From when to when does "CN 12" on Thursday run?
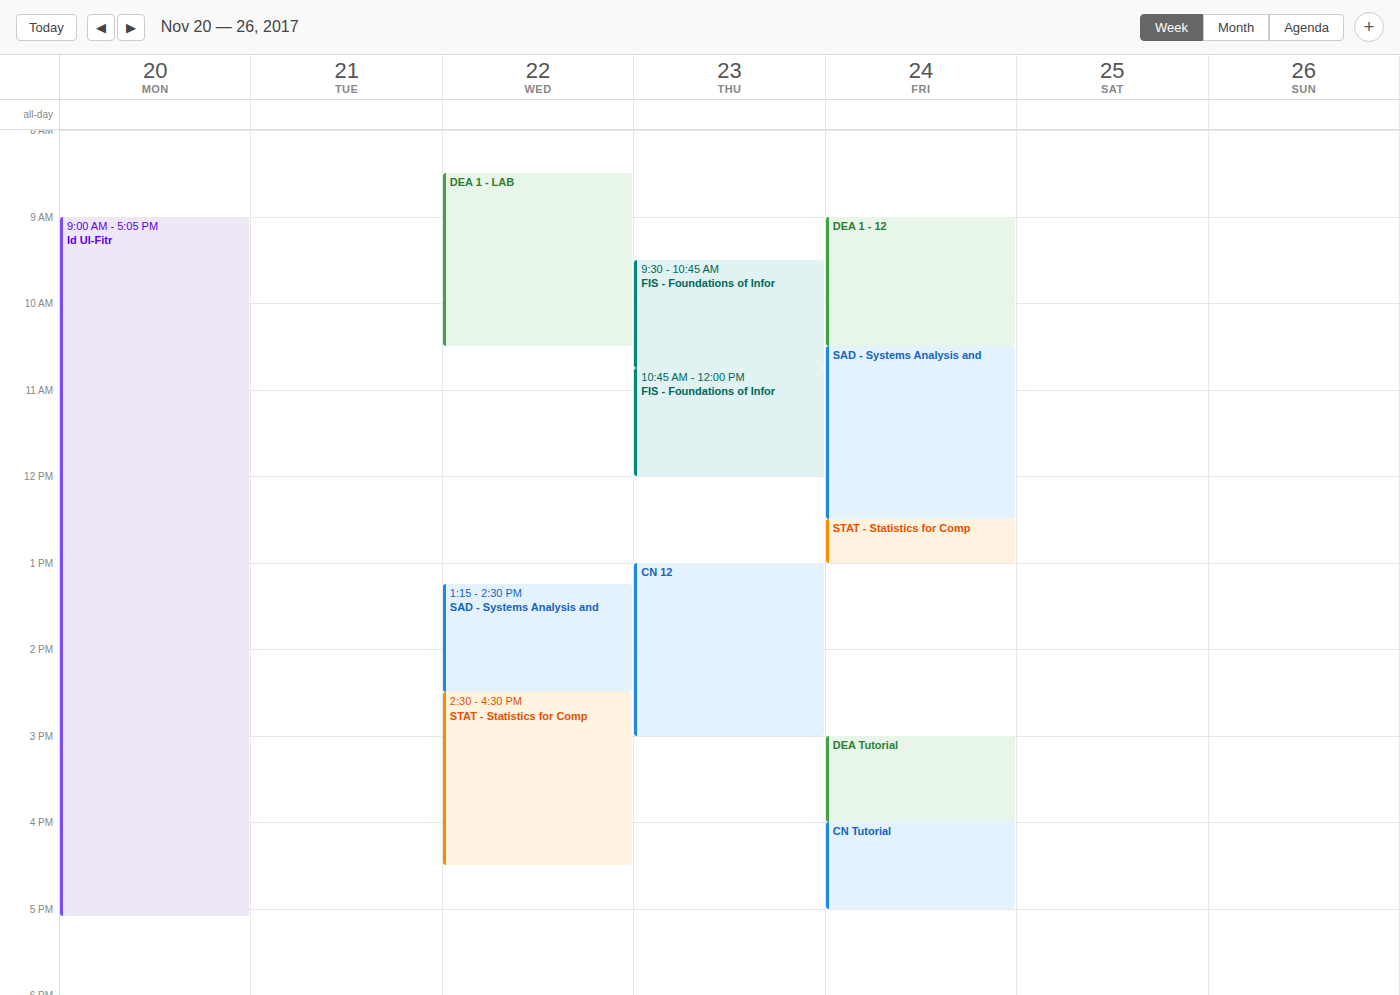
1:00 PM to 3:00 PM